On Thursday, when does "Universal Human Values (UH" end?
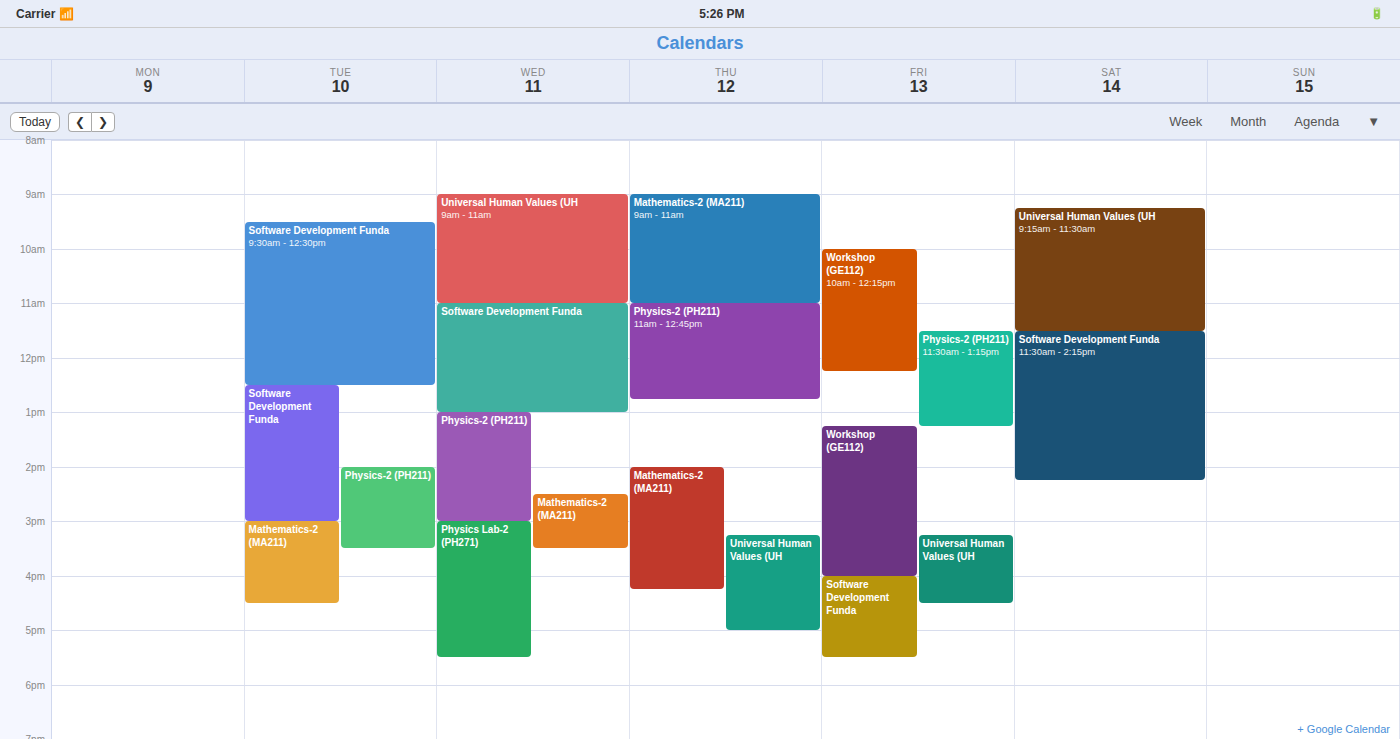
17:00